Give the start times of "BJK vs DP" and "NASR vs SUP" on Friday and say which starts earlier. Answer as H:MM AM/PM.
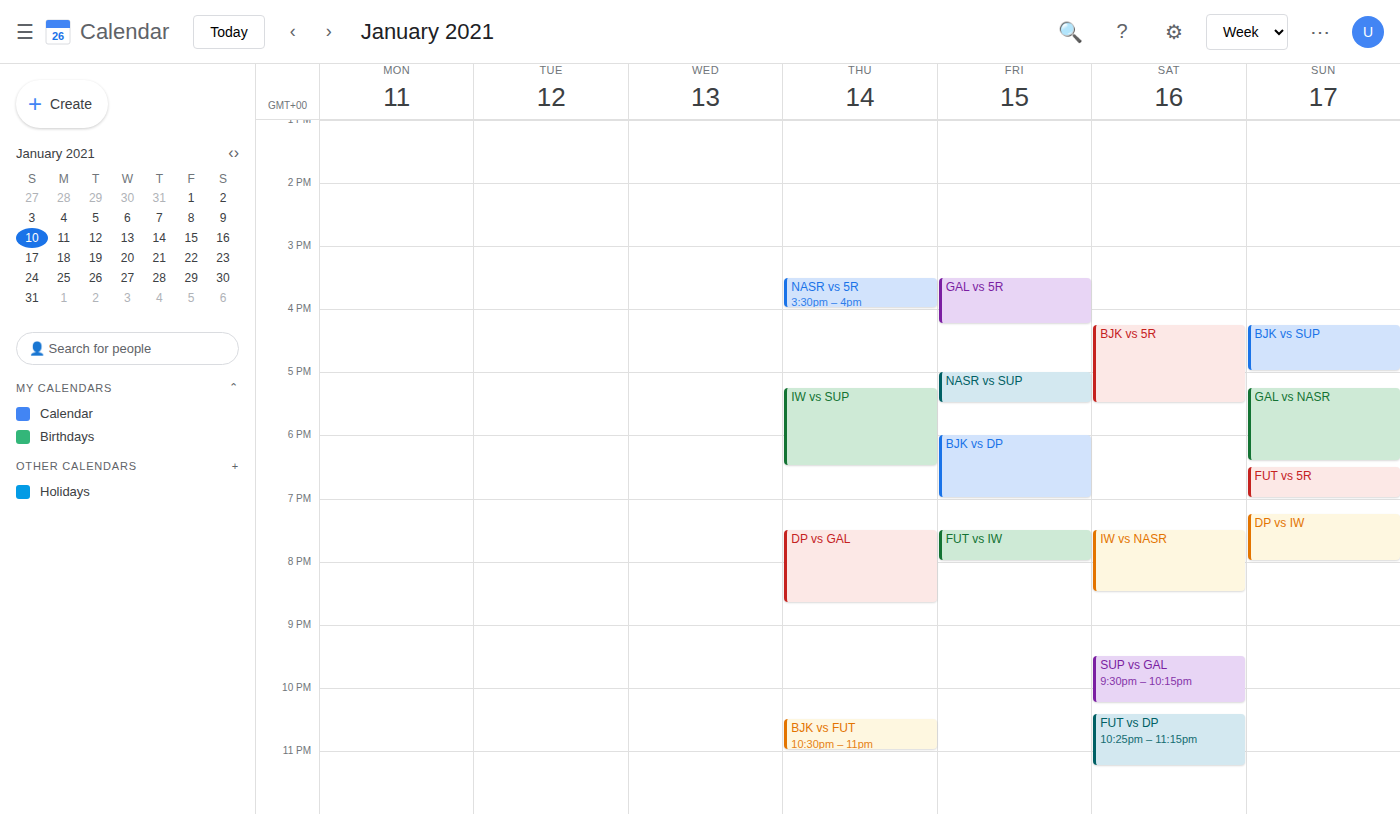
"NASR vs SUP" 5:00 PM; "BJK vs DP" 6:00 PM.